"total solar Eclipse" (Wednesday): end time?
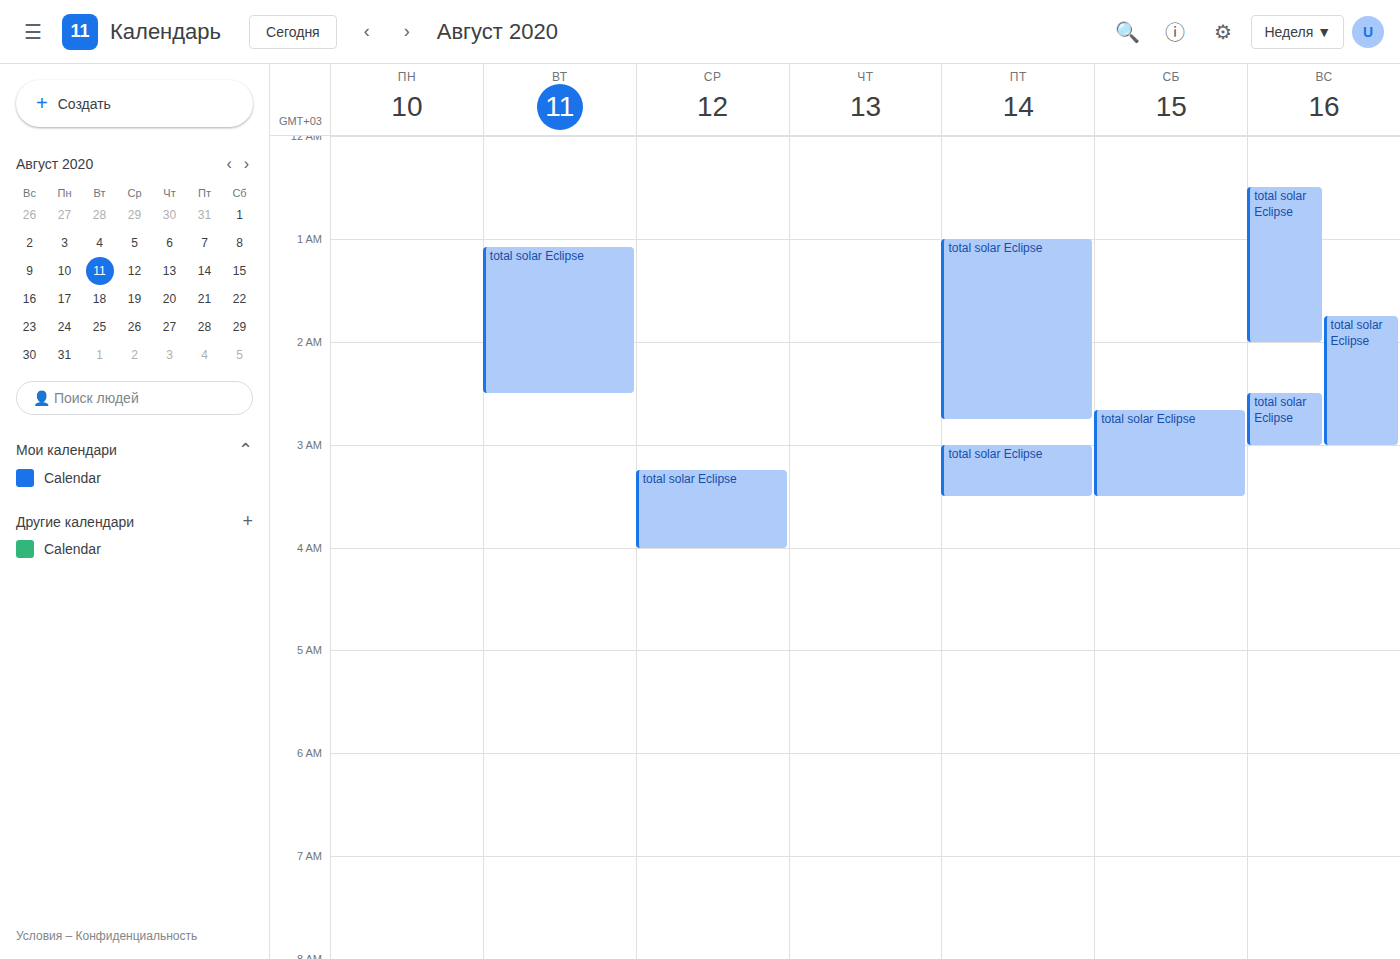
4:00 AM